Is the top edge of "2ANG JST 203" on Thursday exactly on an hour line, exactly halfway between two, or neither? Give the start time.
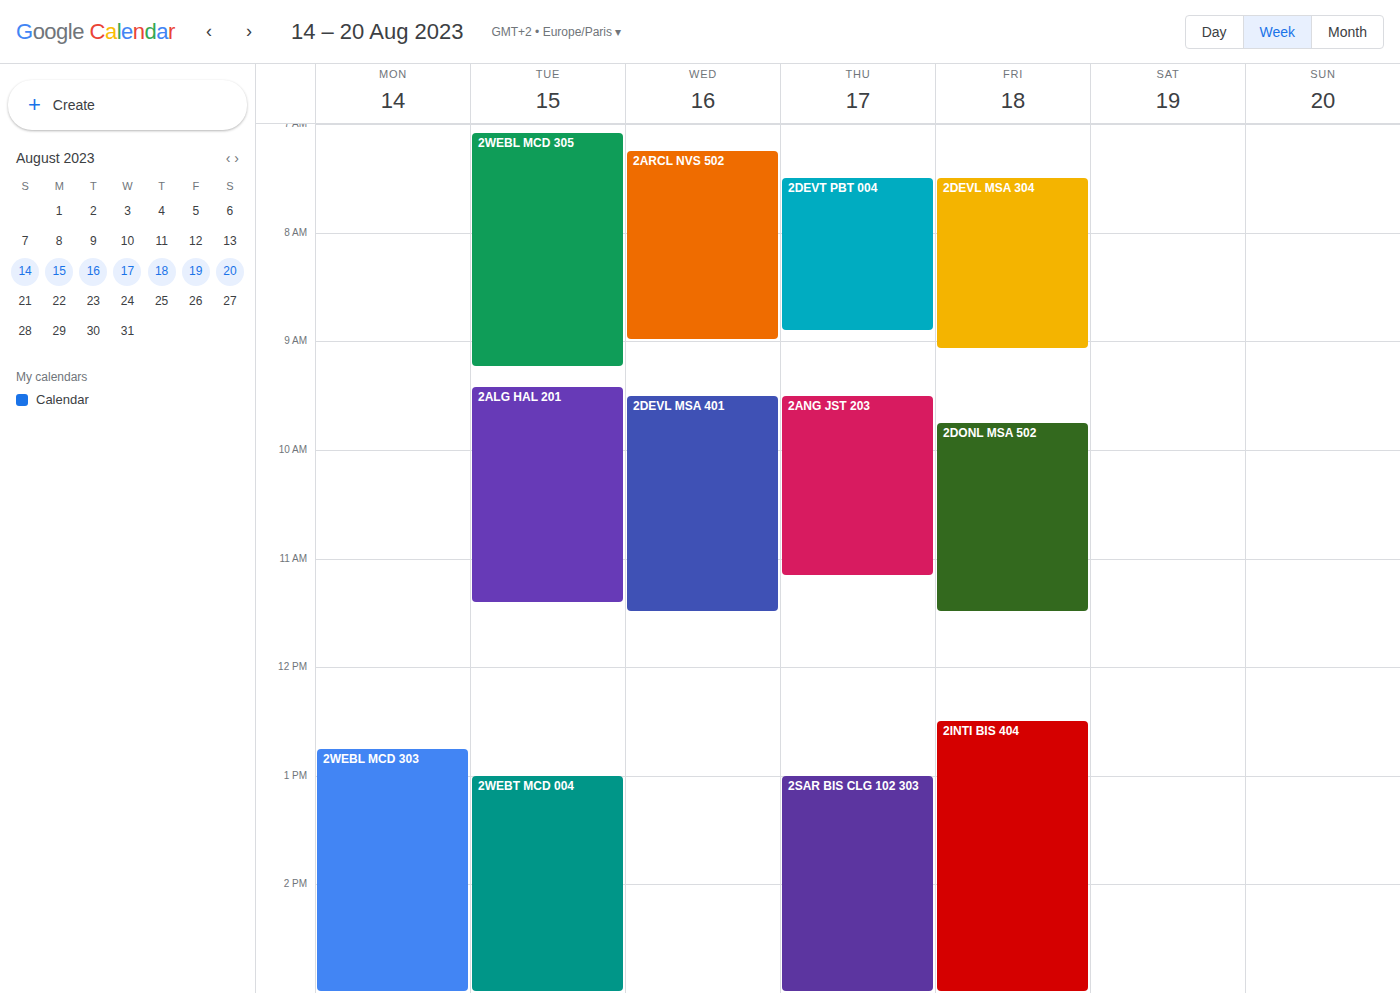
09:30 -- halfway between the 09:00 and 10:00 lines.